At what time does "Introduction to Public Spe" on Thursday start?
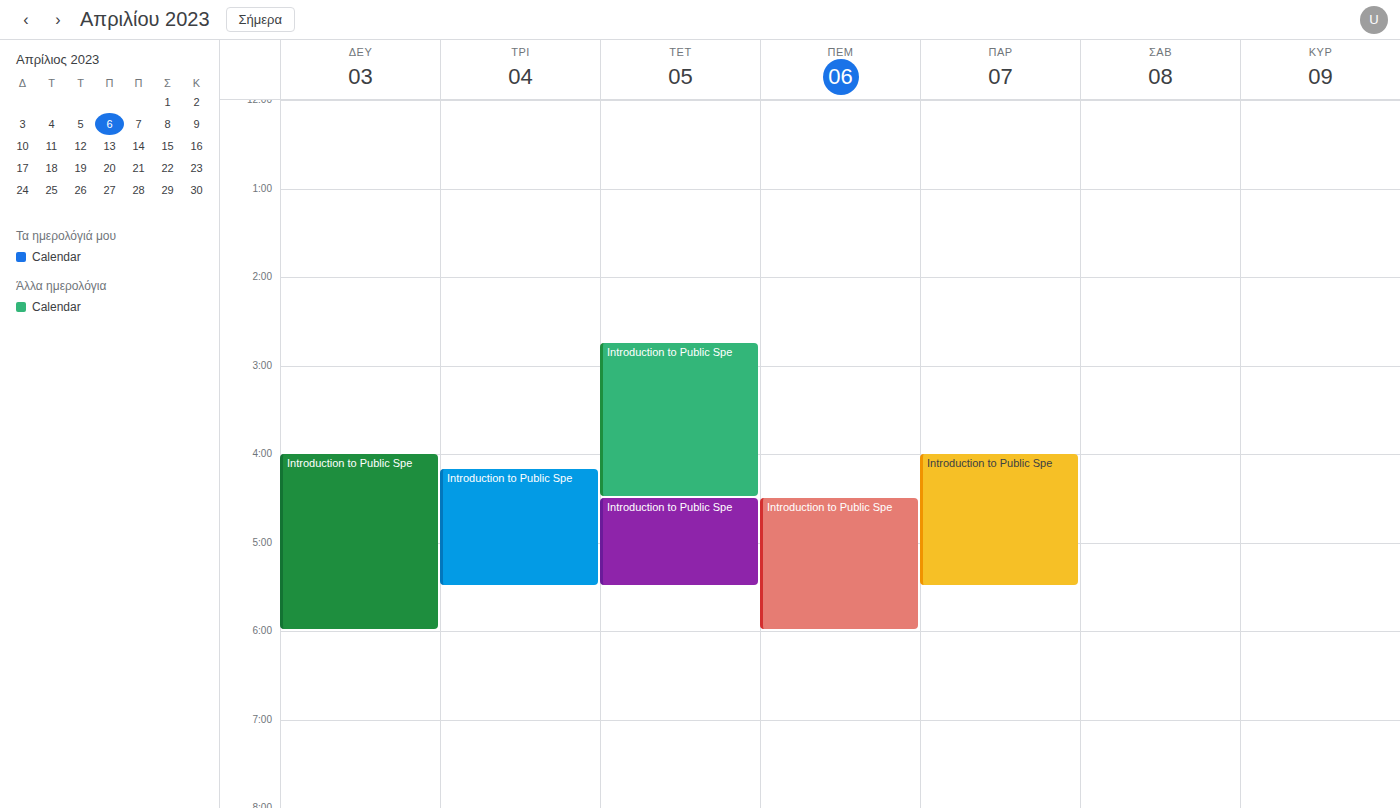
4:30 PM